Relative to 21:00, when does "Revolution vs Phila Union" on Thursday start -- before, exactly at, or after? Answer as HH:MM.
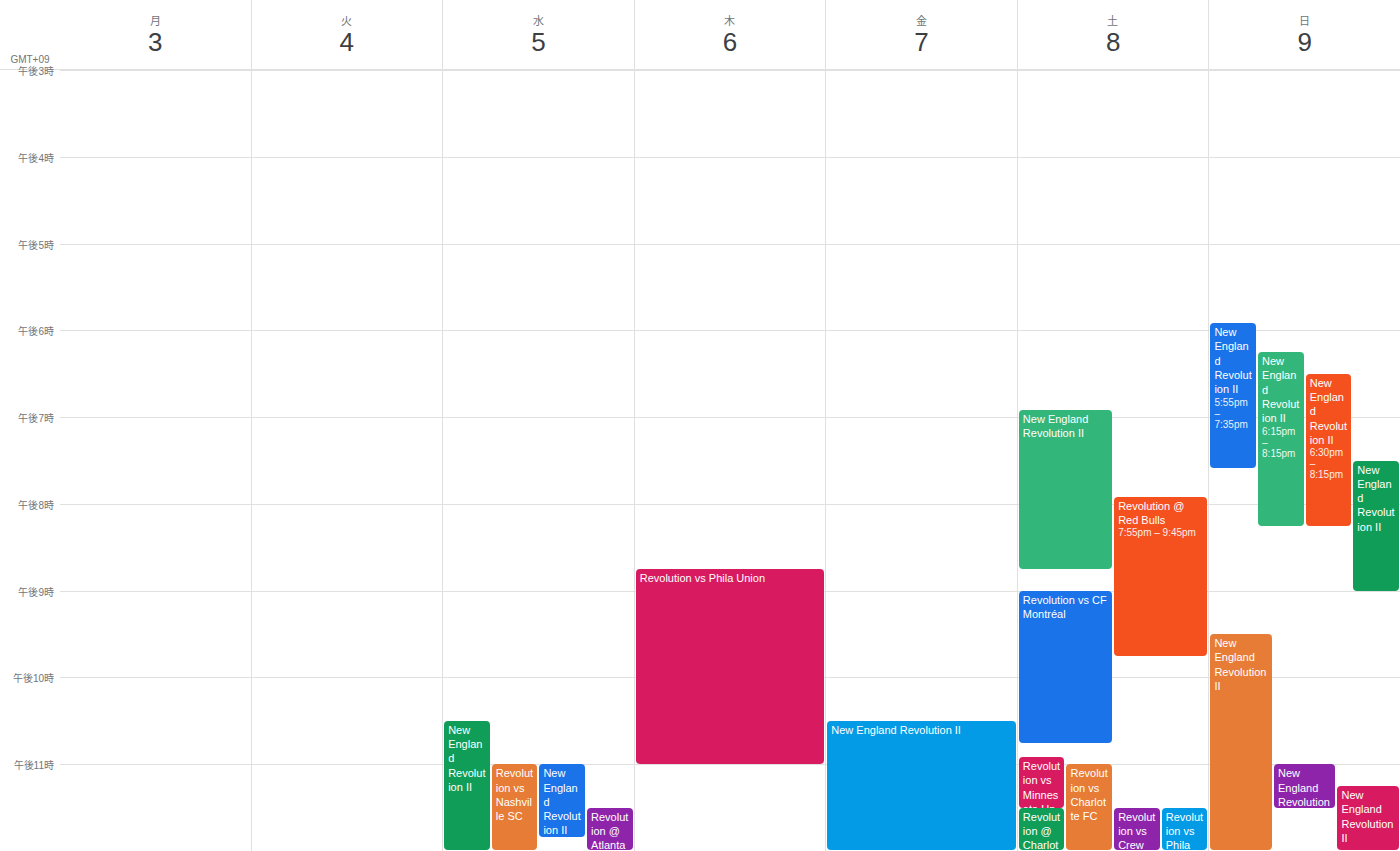
20:45 -- before 21:00, 15 minutes above the 21:00 line.